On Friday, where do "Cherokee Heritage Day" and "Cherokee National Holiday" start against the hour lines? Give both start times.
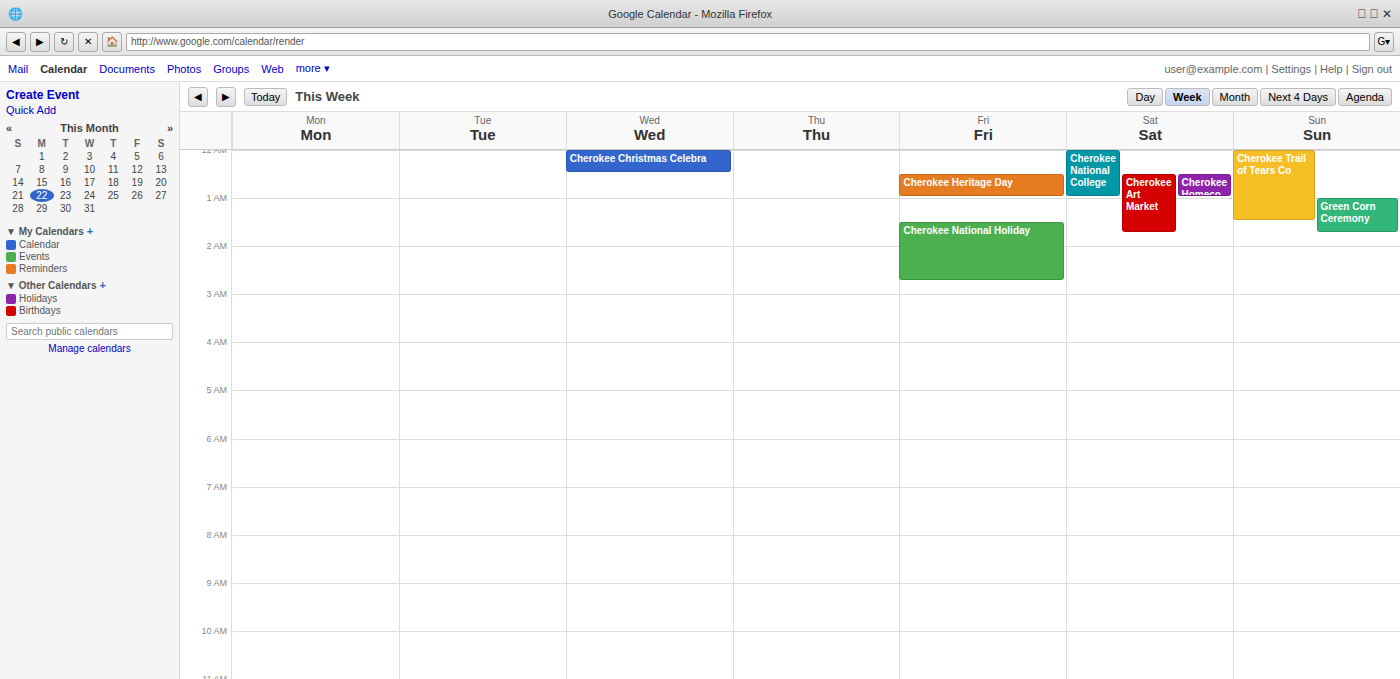
"Cherokee Heritage Day": 12:30 AM, halfway between the 12 AM and 1 AM lines. "Cherokee National Holiday": 1:30 AM, halfway between the 1 AM and 2 AM lines.